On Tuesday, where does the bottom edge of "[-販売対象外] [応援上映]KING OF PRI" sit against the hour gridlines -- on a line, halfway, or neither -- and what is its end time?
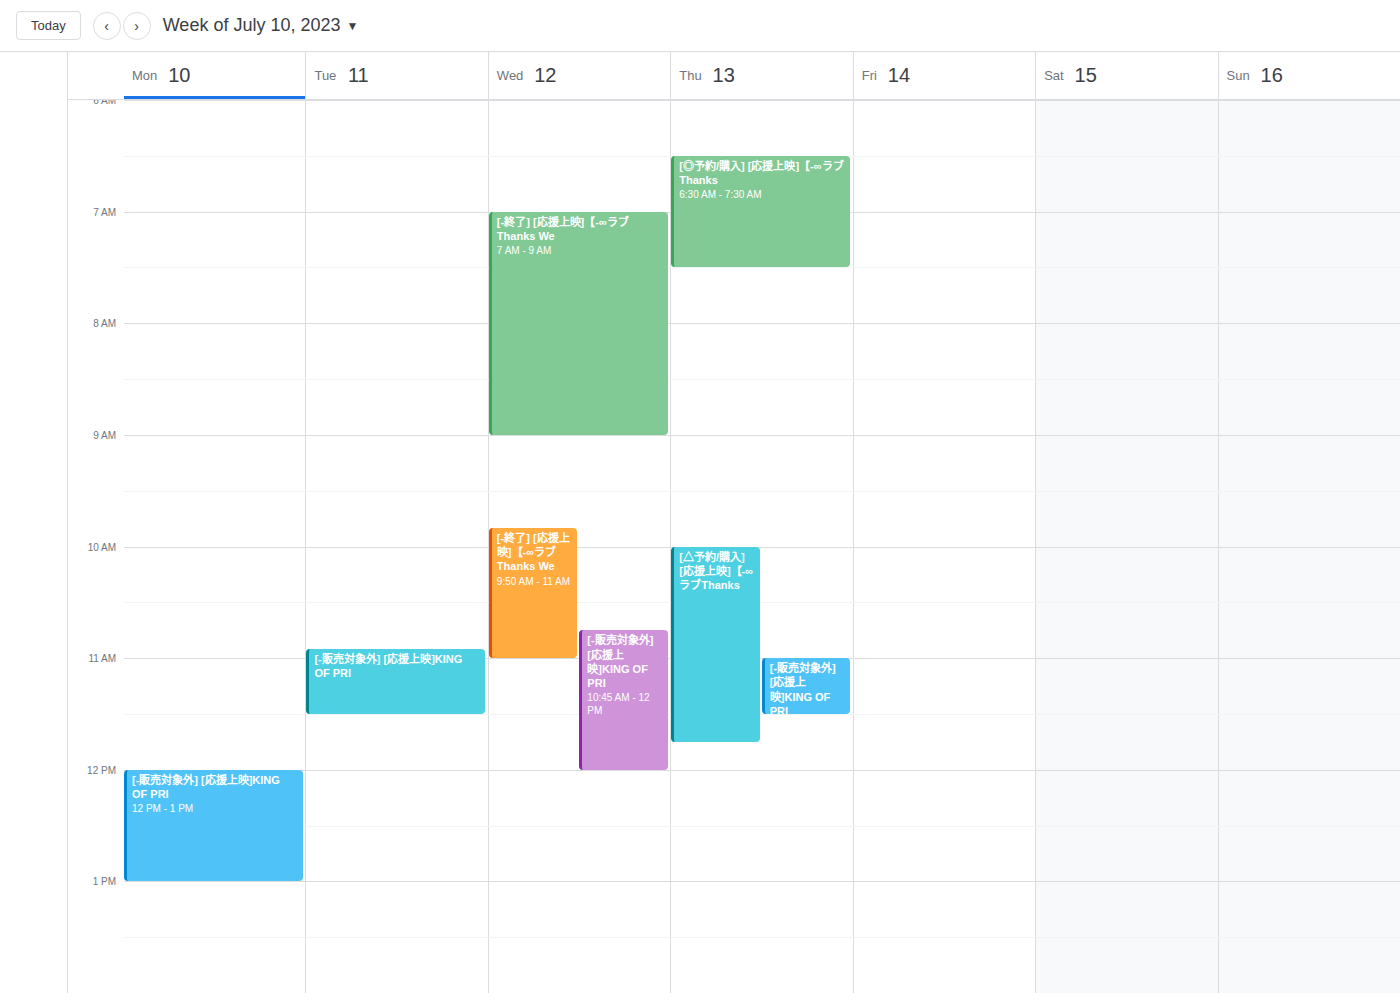
11:30 AM -- halfway between the 11 AM and 12 PM lines.